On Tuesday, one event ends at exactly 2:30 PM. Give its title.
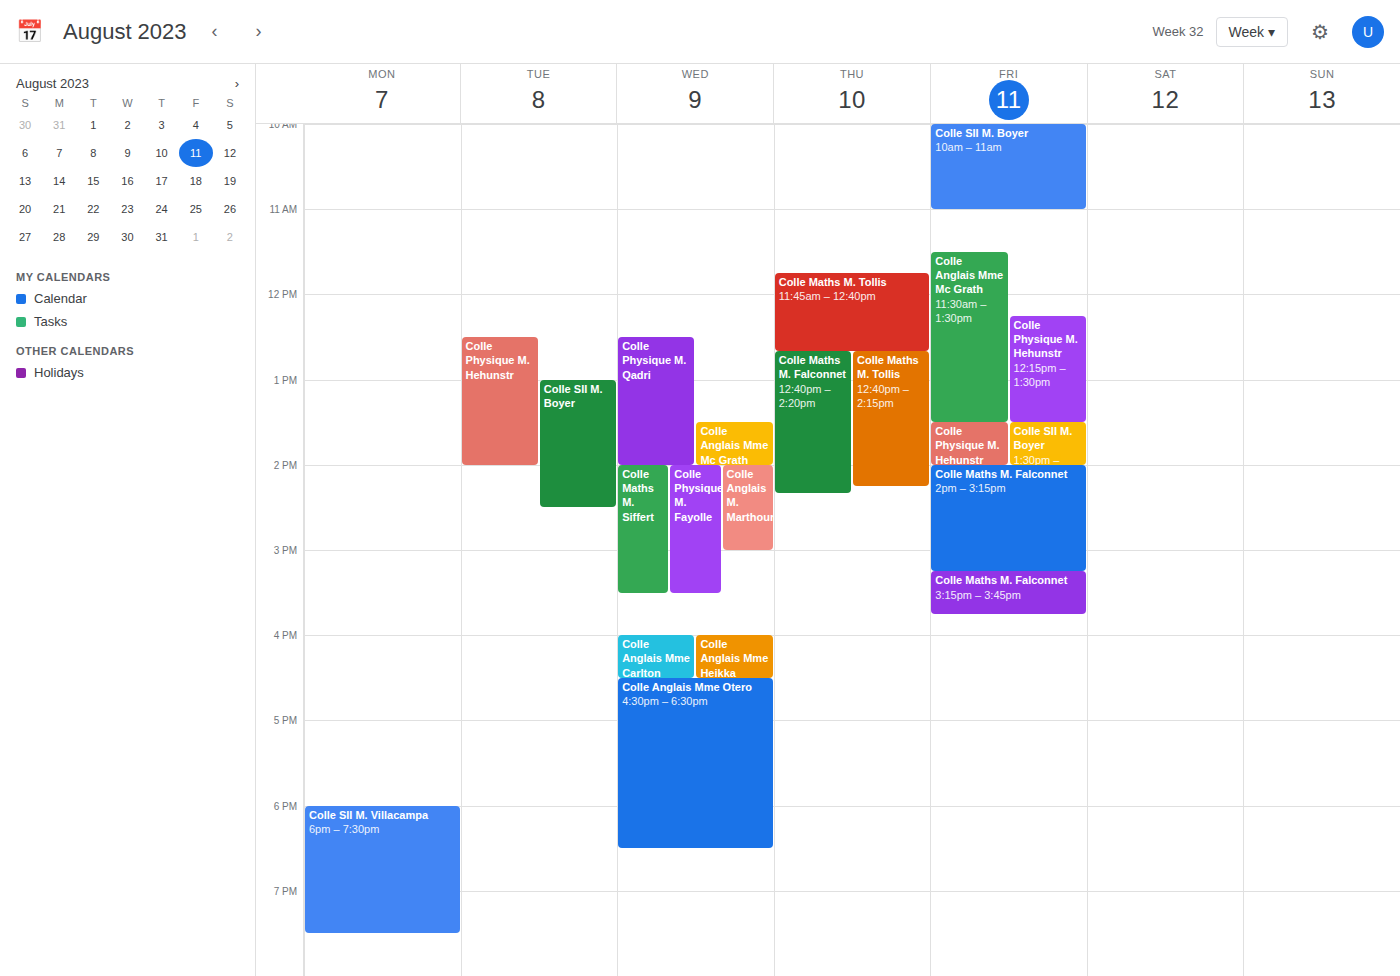
"Colle SII M. Boyer"